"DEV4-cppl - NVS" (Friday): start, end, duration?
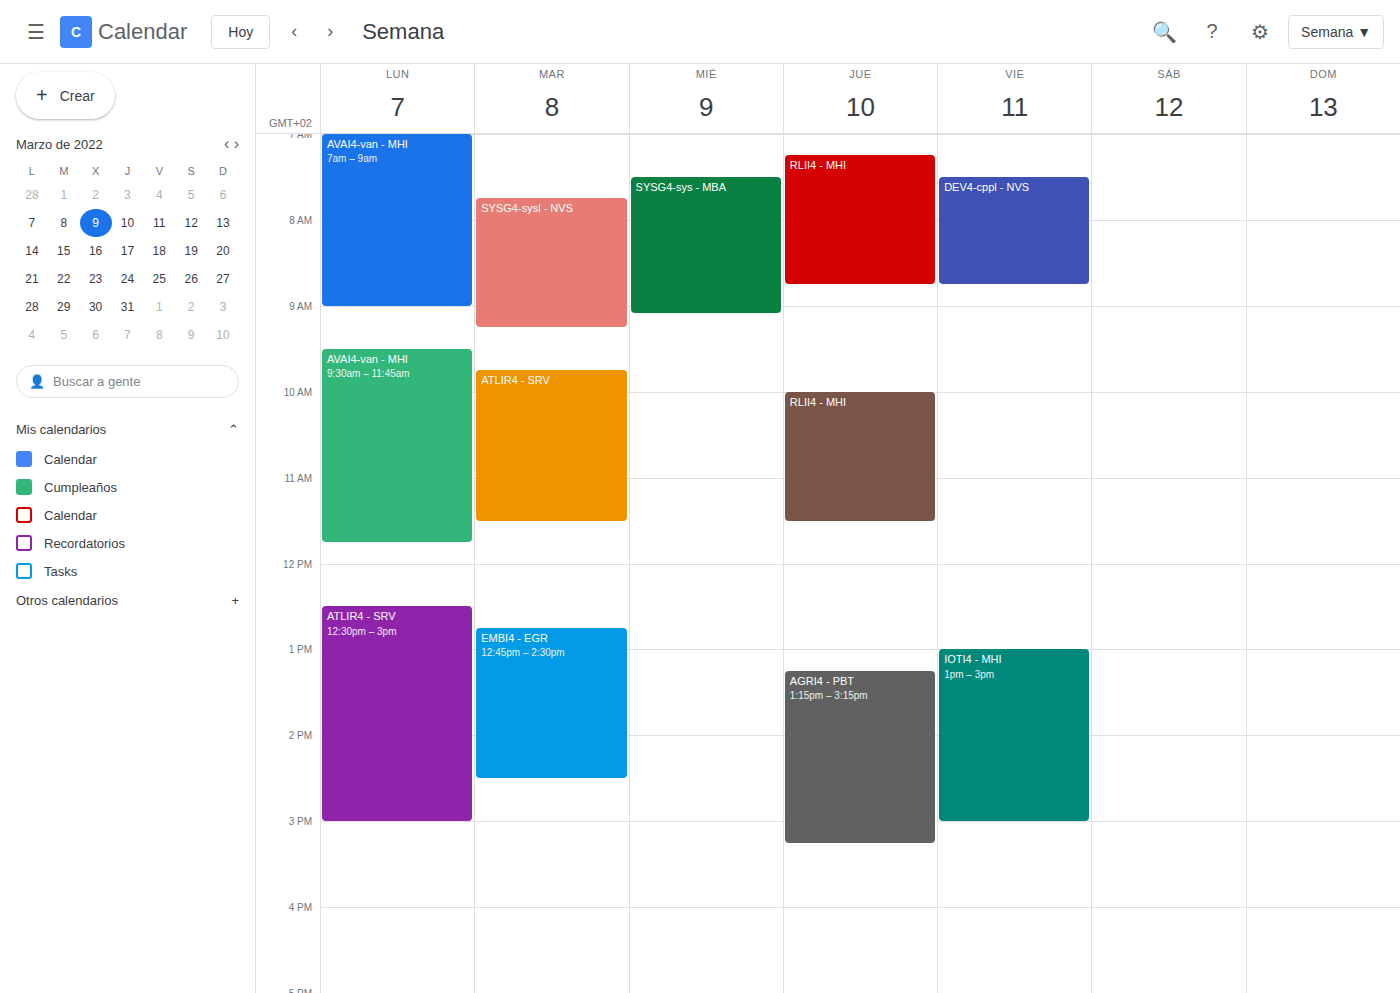
7:30 AM to 8:45 AM, 1 hour 15 minutes